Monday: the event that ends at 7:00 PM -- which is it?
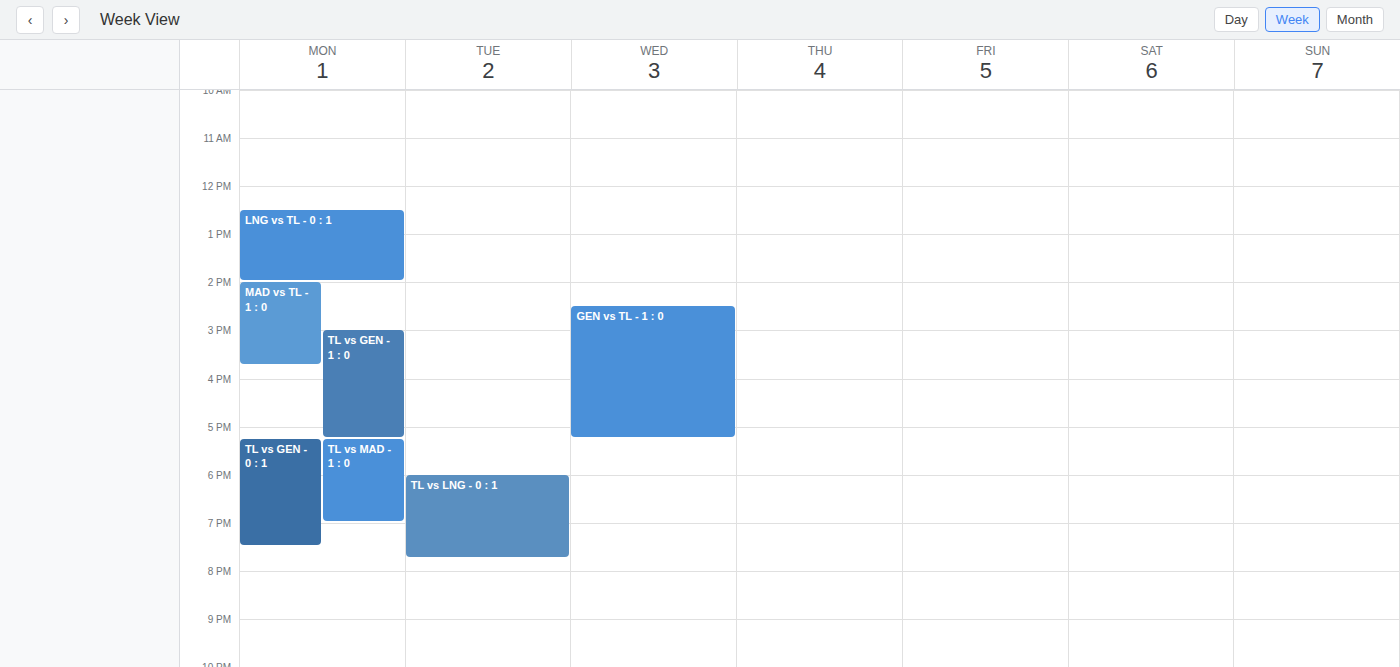
"TL vs MAD - 1 : 0"